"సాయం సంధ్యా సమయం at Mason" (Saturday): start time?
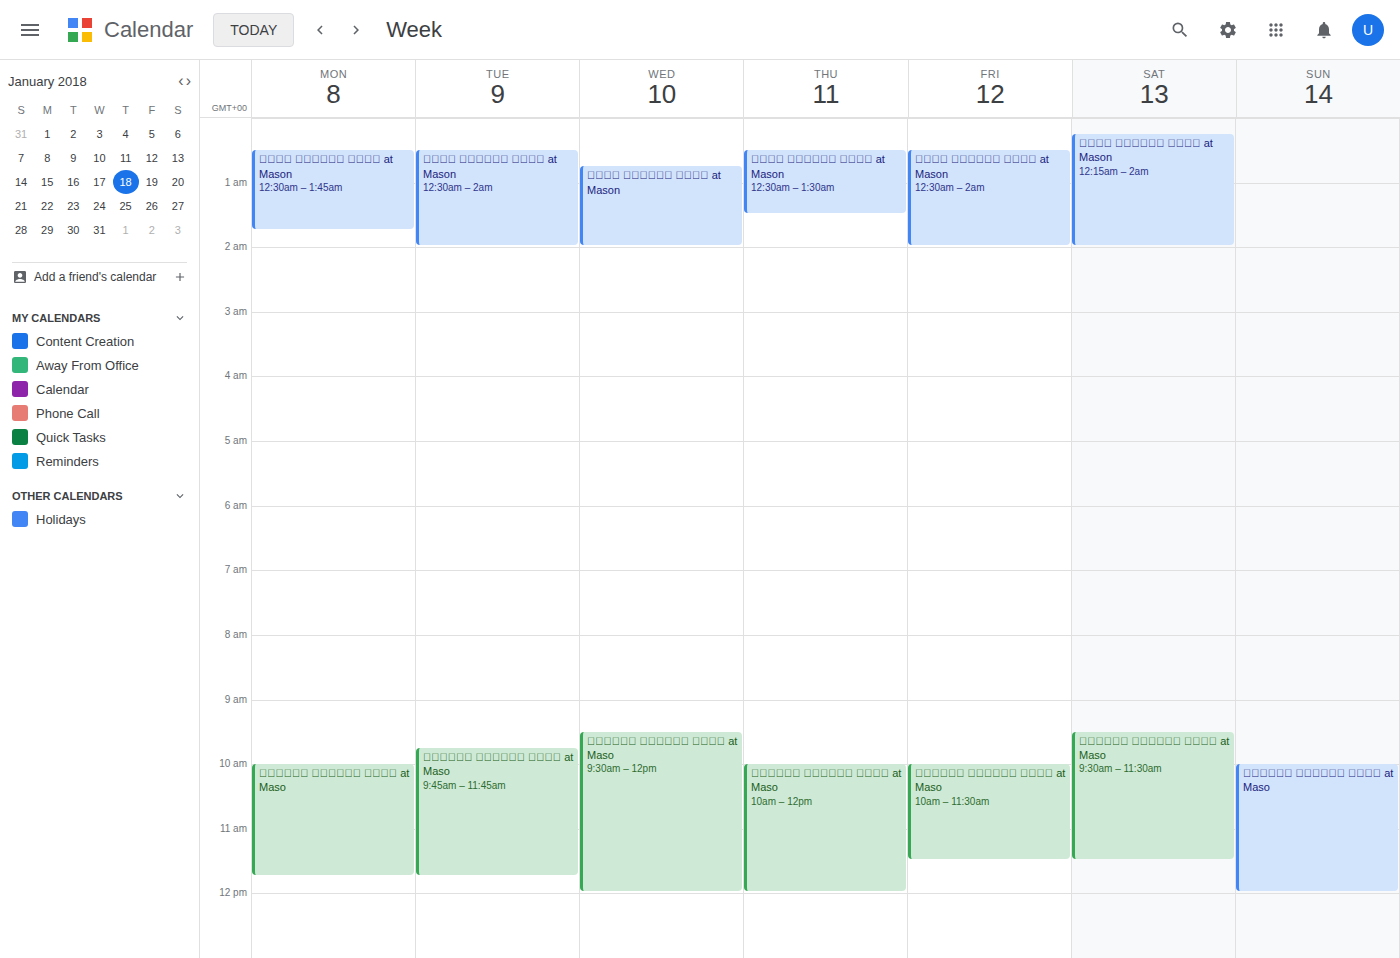
12:15 AM